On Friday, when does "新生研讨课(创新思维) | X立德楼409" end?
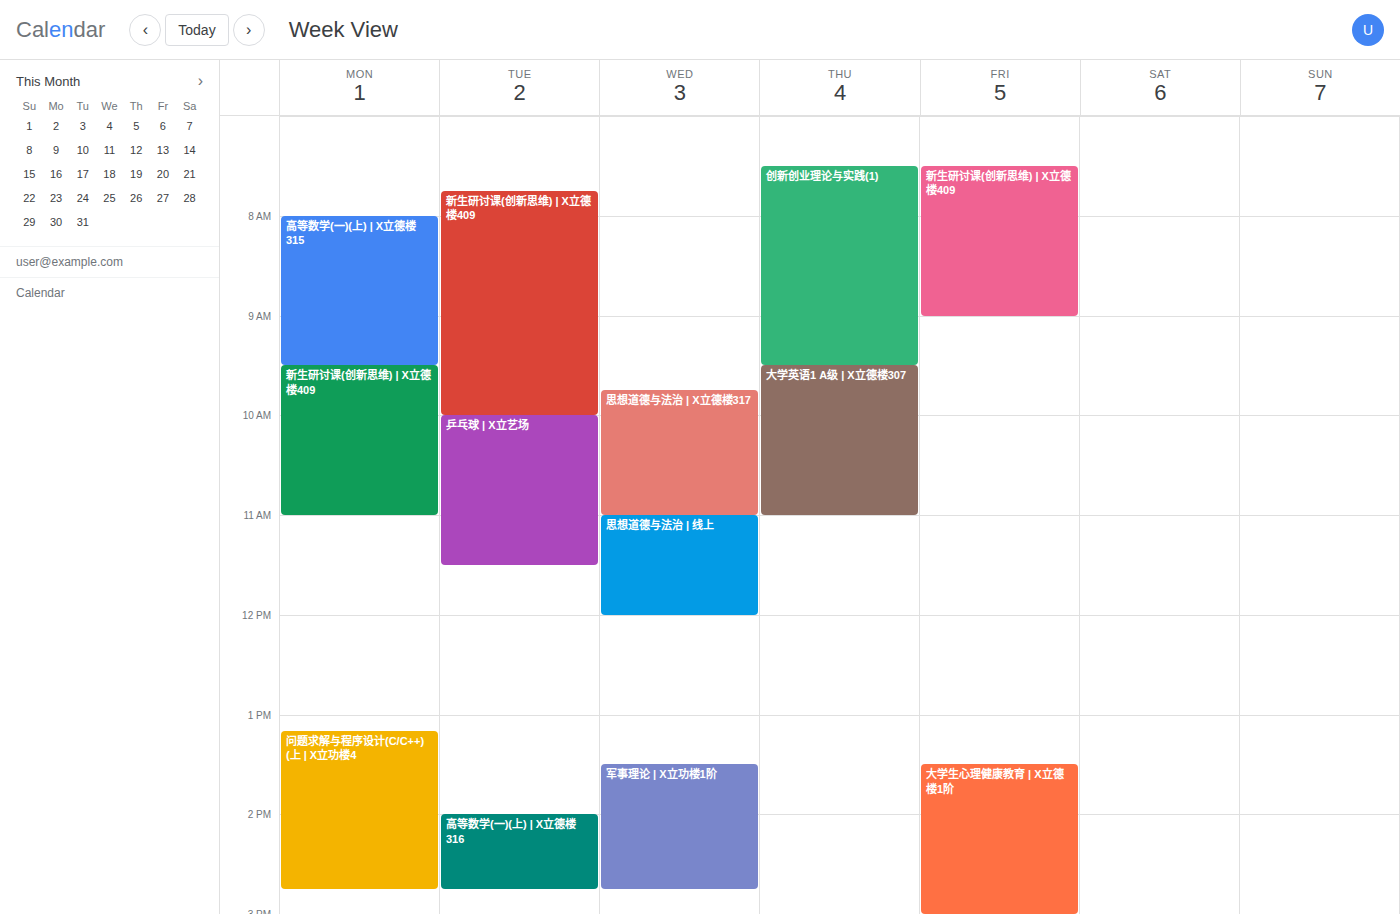
9:00 AM